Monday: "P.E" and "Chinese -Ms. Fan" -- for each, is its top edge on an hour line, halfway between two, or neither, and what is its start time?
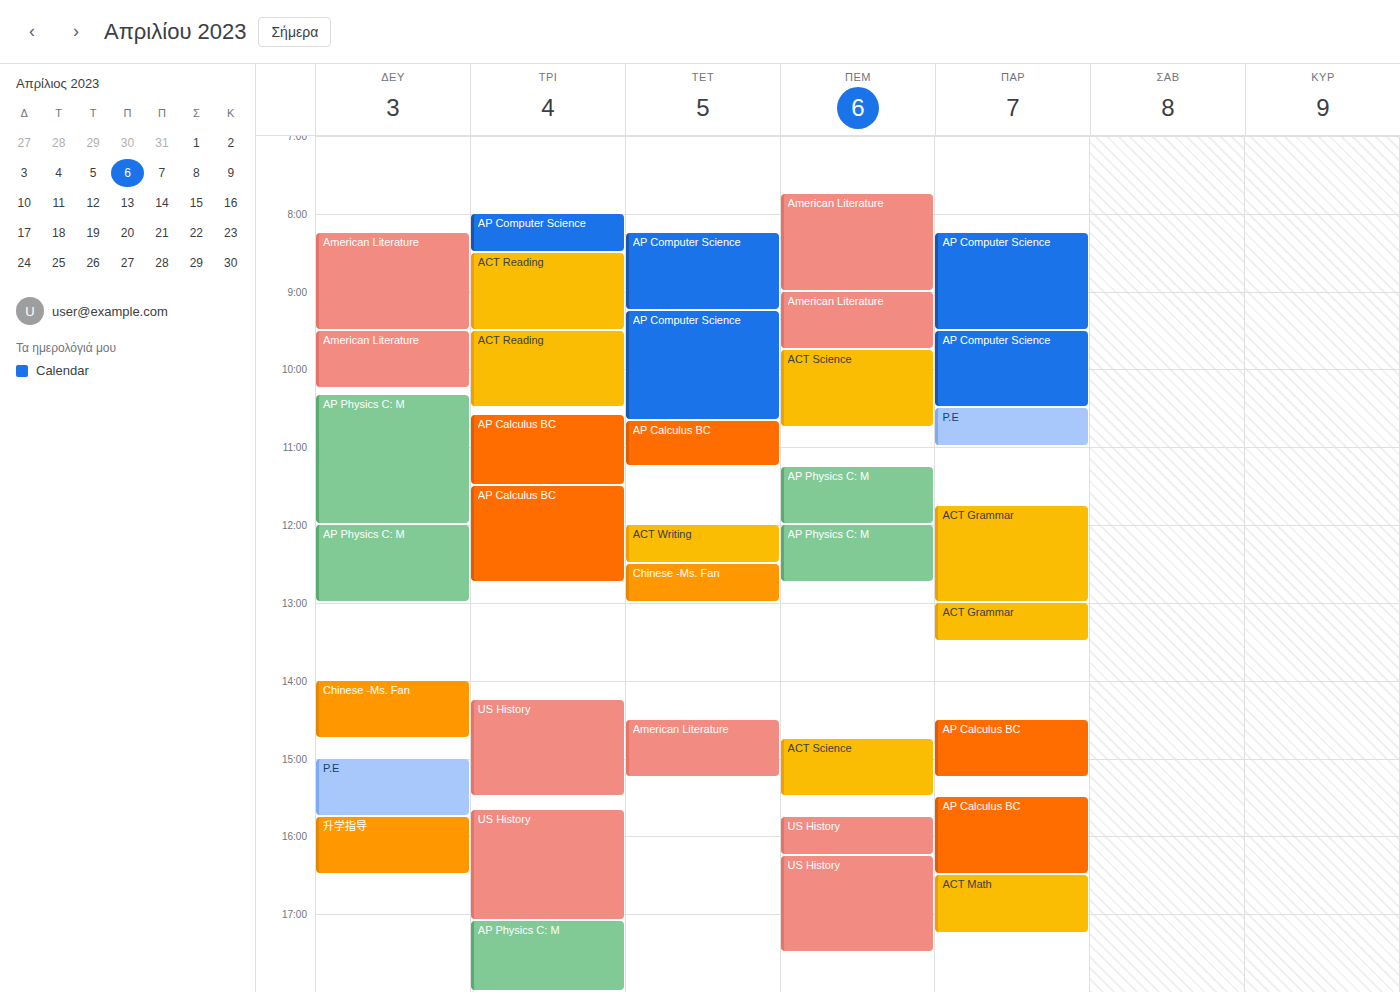
"P.E": 3:00 PM, exactly on the 3 PM line. "Chinese -Ms. Fan": 2:00 PM, exactly on the 2 PM line.